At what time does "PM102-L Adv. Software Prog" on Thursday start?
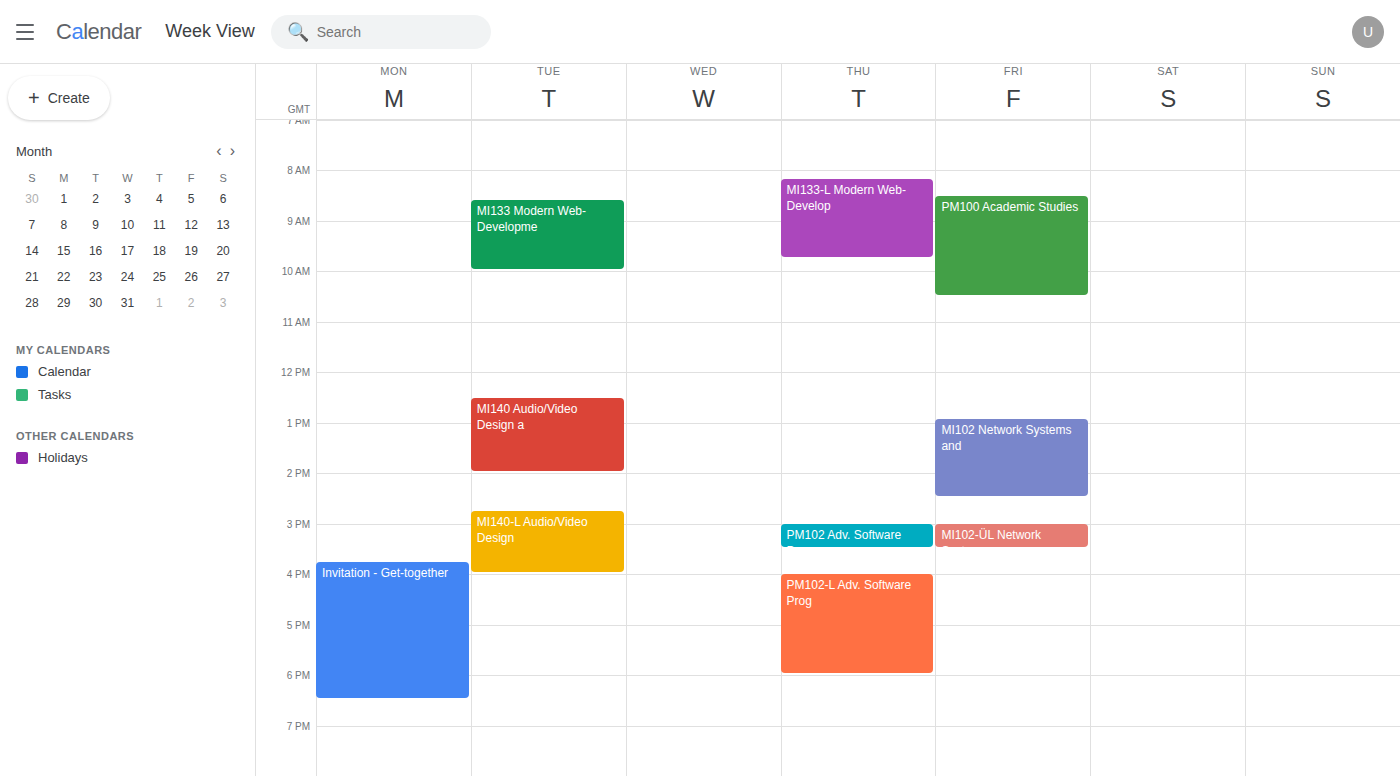
4:00 PM